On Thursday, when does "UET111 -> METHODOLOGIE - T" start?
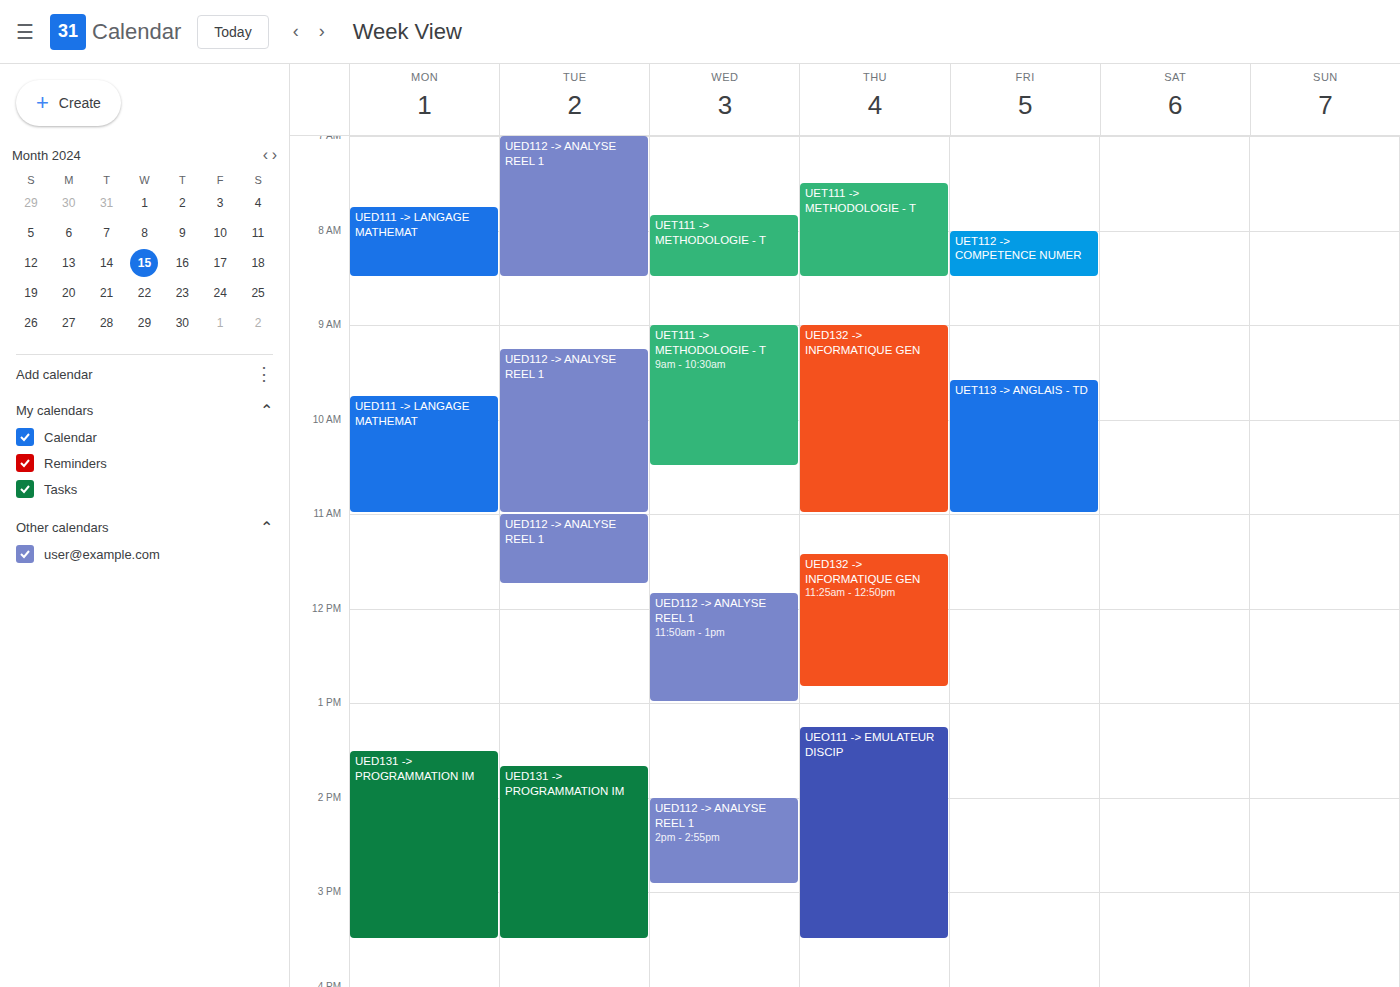
7:30 AM